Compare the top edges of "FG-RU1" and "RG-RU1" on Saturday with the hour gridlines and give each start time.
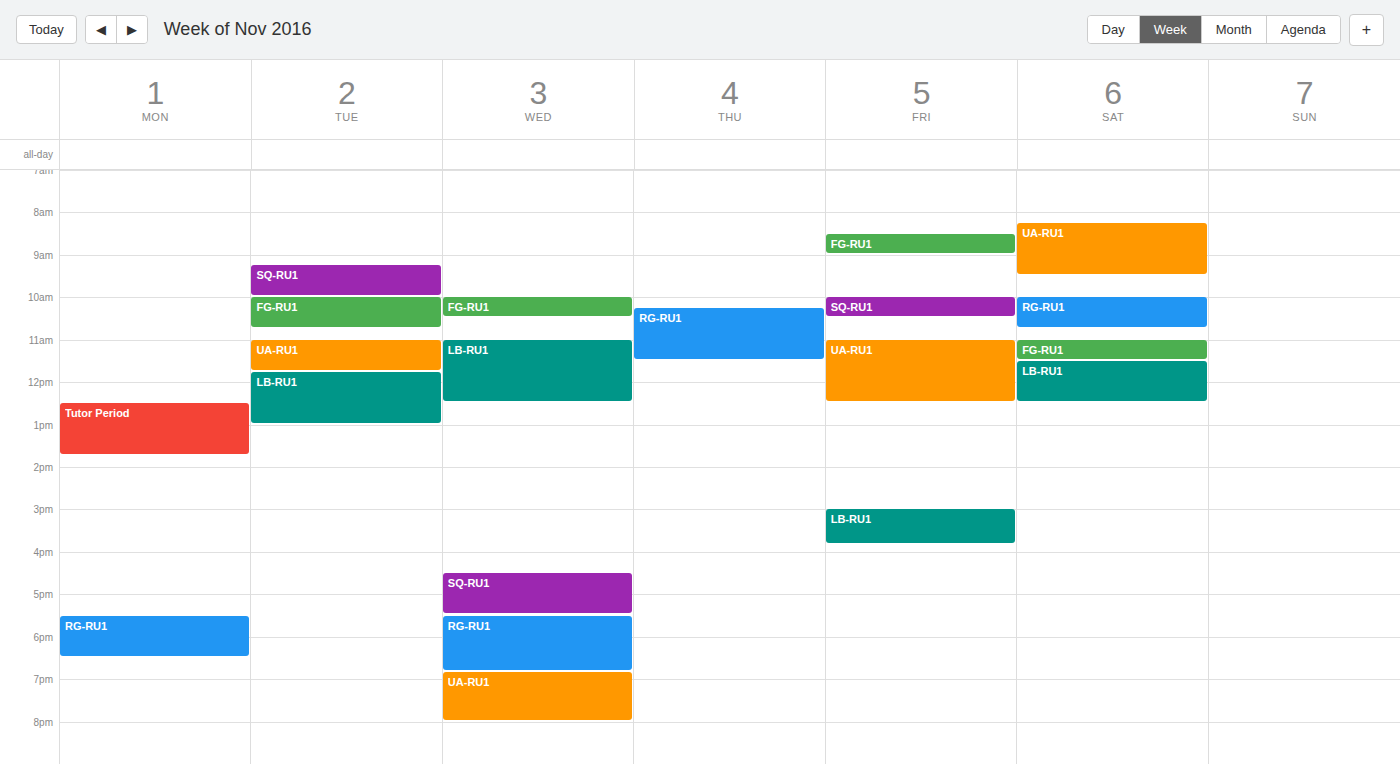
"FG-RU1": 11:00 AM, exactly on the 11 AM line. "RG-RU1": 10:00 AM, exactly on the 10 AM line.